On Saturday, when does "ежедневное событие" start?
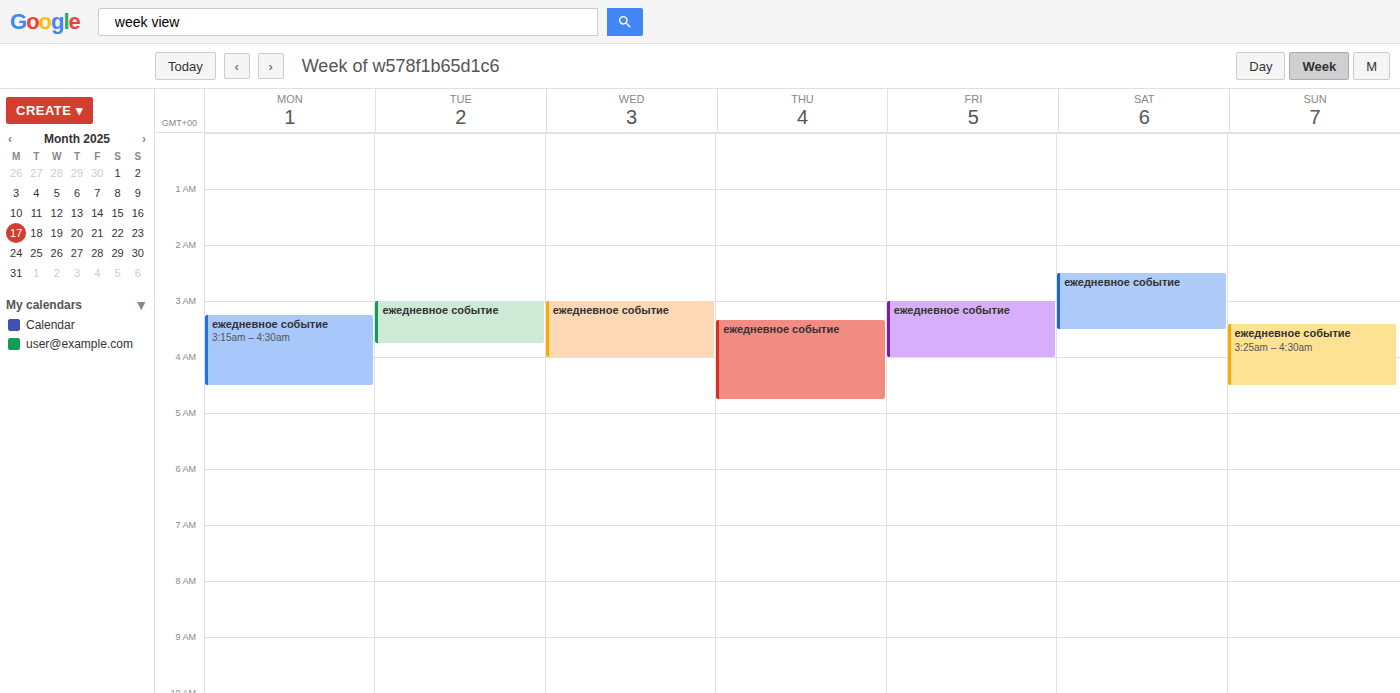
02:30